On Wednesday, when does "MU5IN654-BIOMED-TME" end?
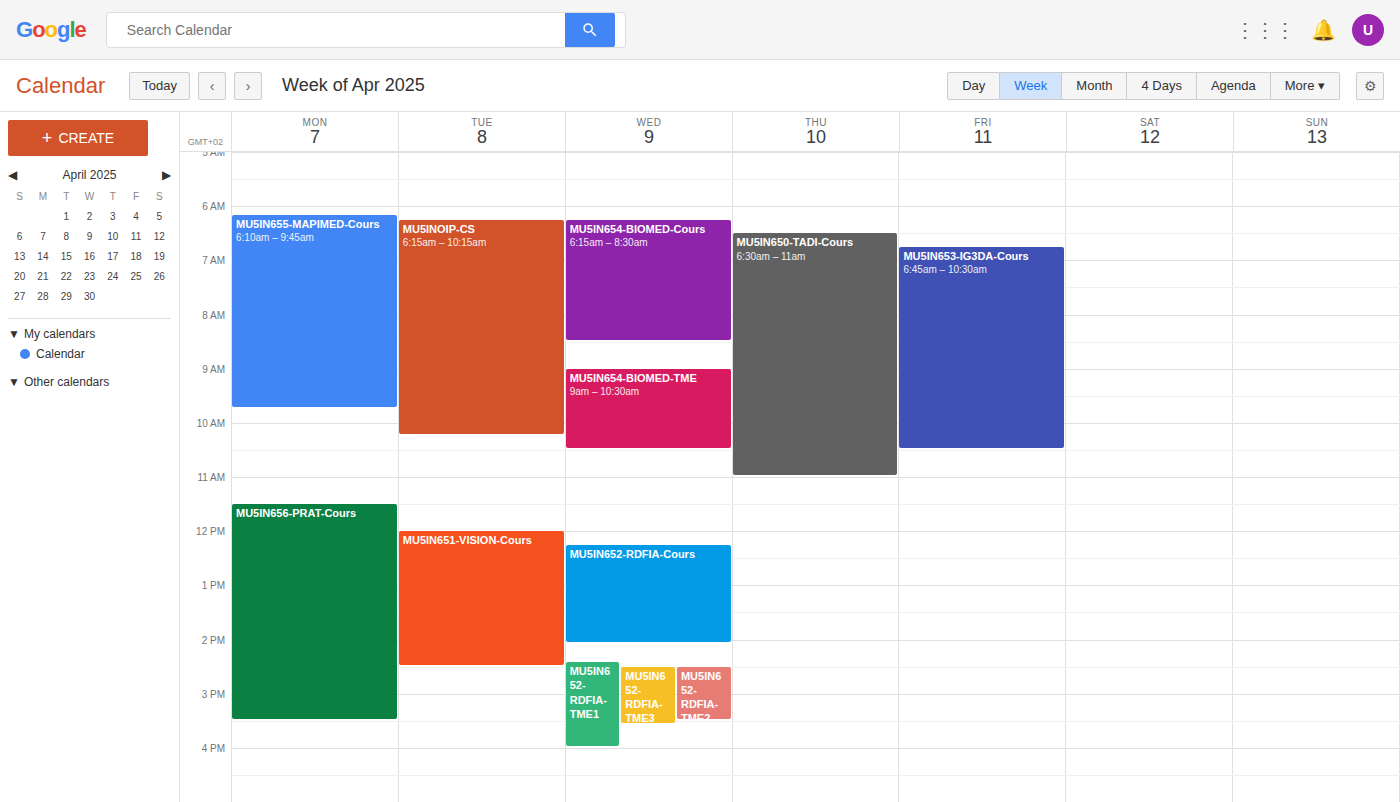
10:30 AM